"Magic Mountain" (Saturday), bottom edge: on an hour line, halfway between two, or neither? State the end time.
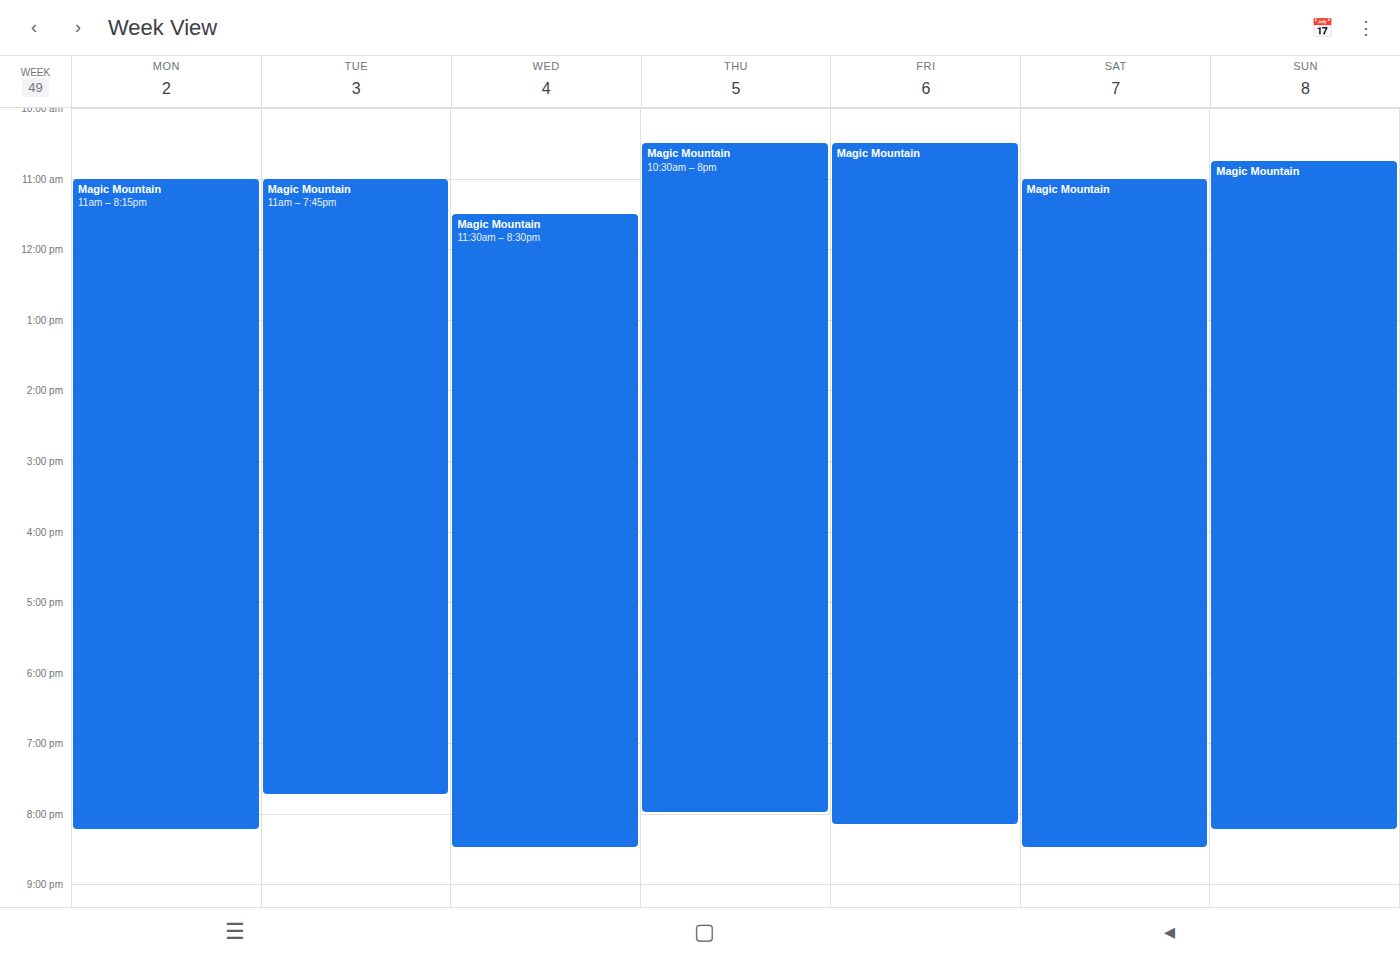
8:30 PM -- halfway between the 8 PM and 9 PM lines.